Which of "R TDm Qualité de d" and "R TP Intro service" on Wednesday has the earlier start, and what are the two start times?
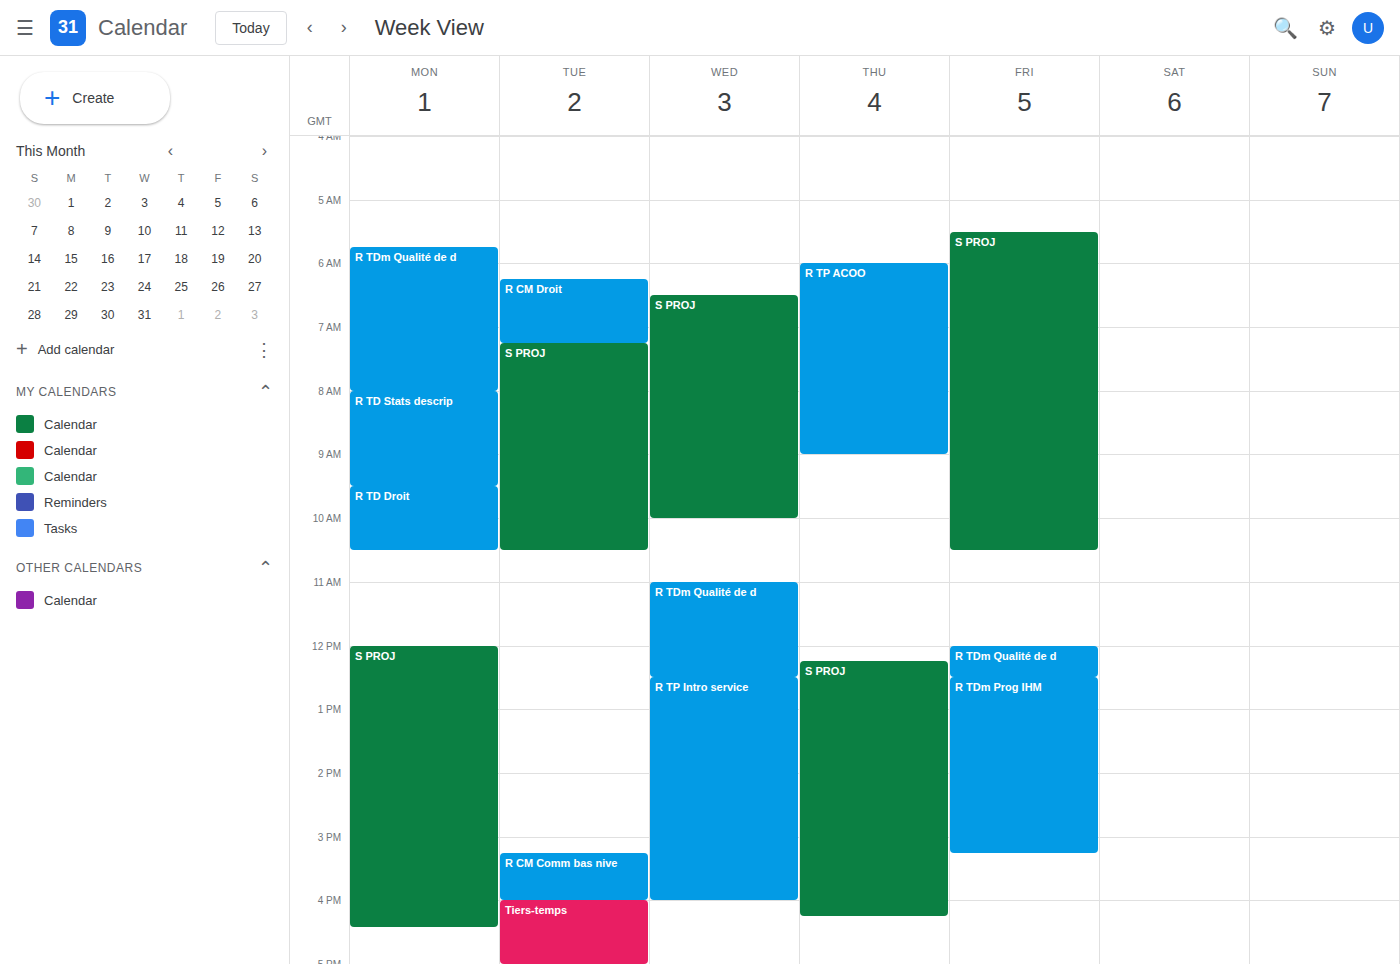
"R TDm Qualité de d" 11:00 AM; "R TP Intro service" 12:30 PM.